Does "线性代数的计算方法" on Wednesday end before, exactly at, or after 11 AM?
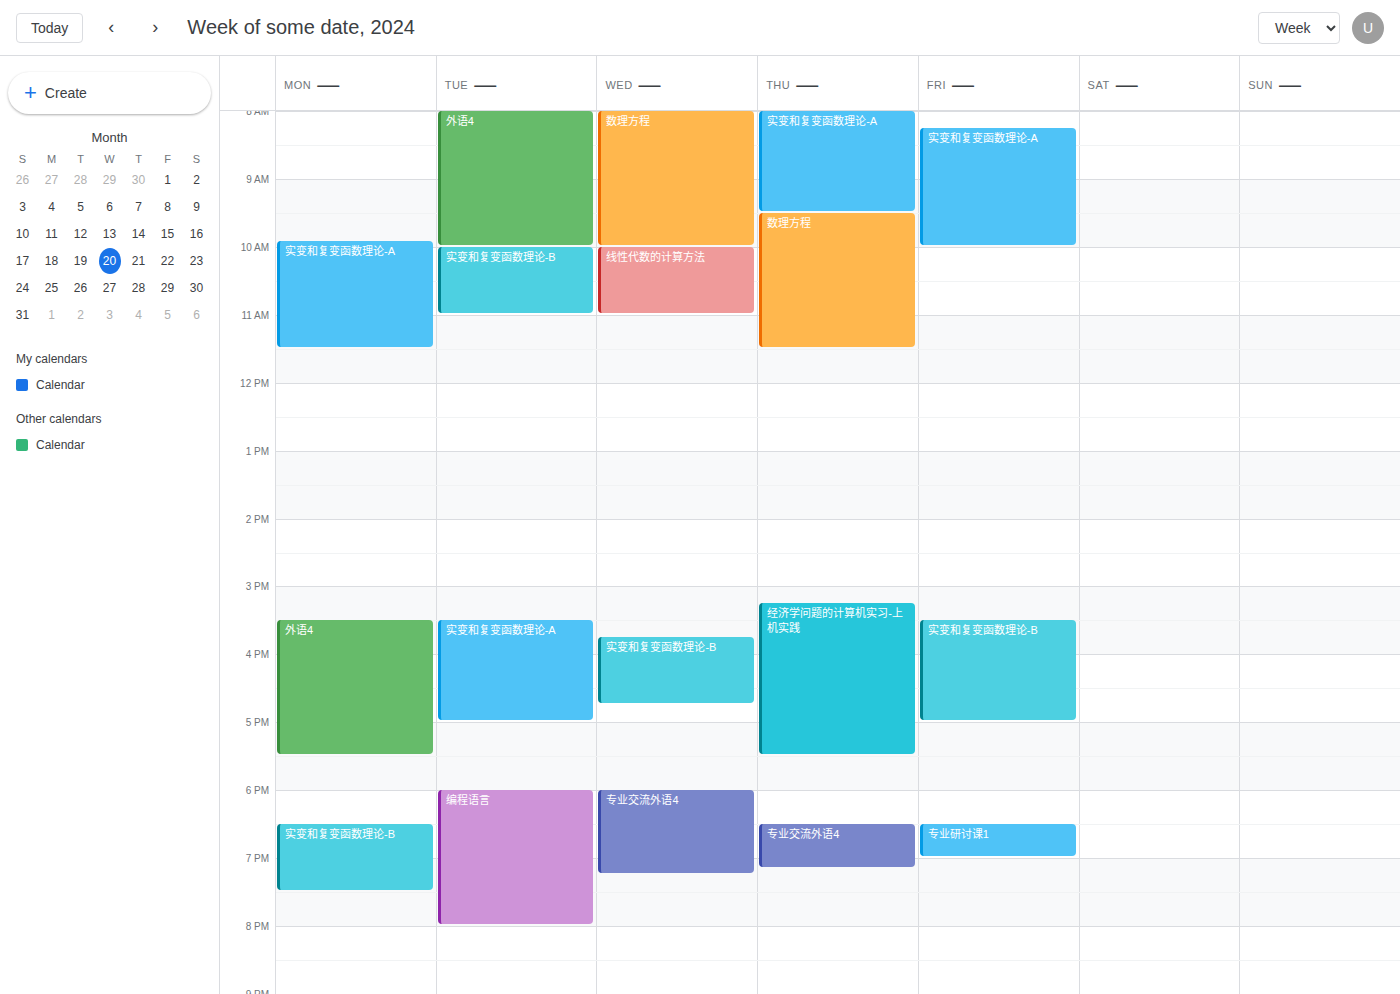
11:00 AM -- exactly at 11 AM, on the 11 AM line.